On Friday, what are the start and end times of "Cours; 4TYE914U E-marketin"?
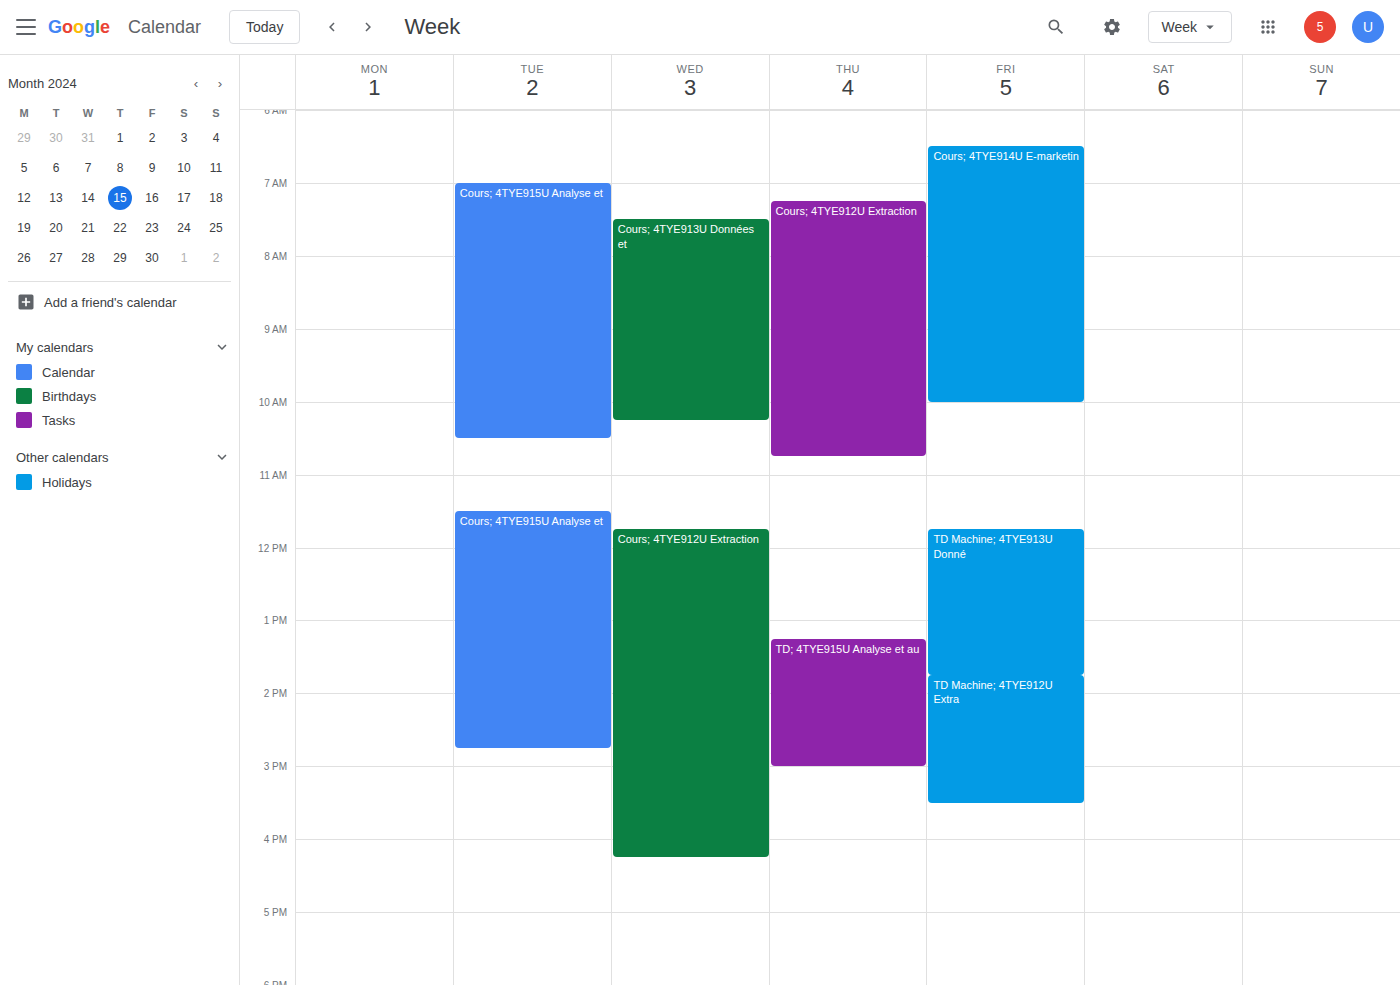
06:30 to 10:00